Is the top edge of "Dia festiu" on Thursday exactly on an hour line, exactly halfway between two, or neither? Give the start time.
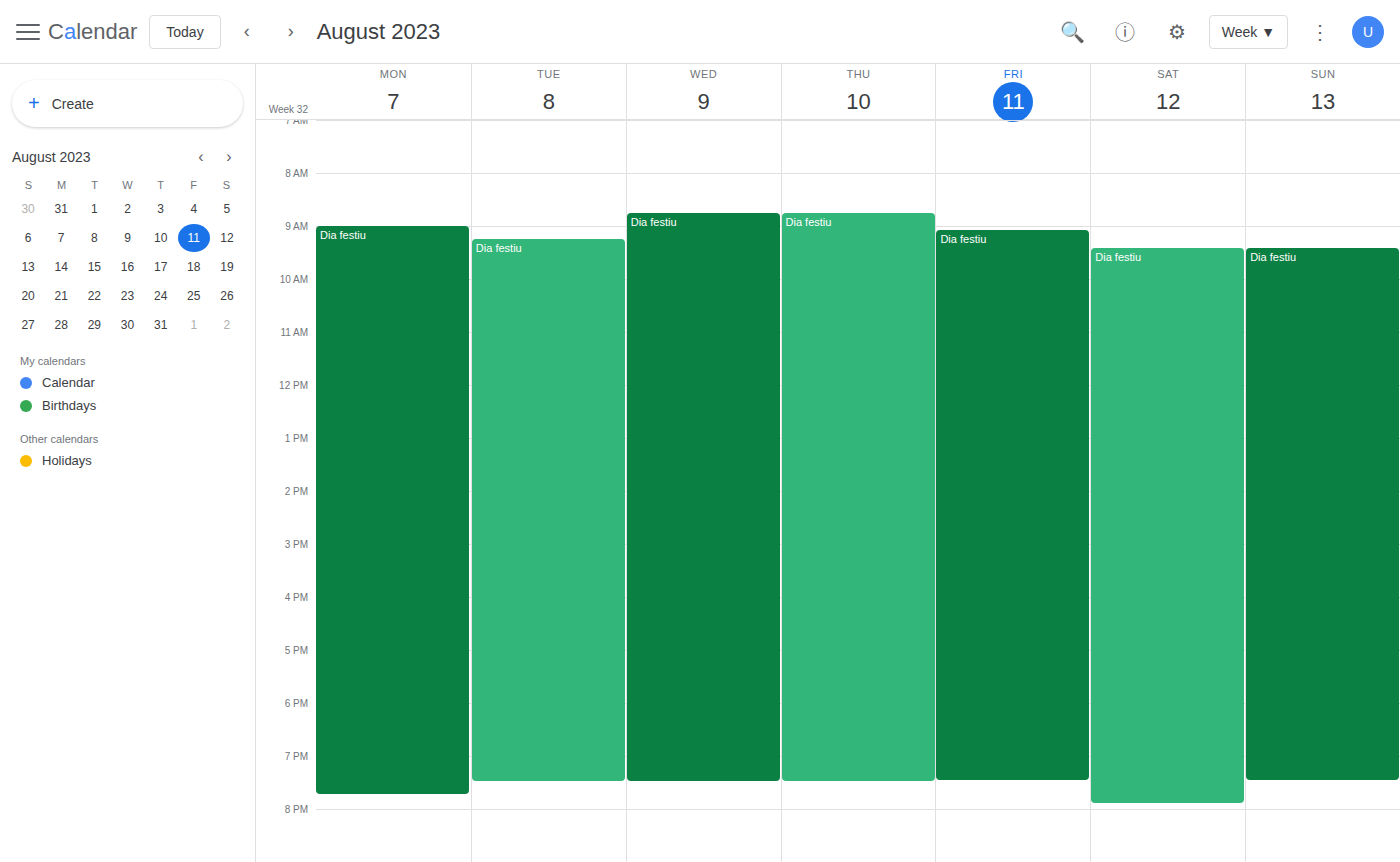
8:45 AM -- neither: three quarters of the way from the 8 AM line to the 9 AM line.